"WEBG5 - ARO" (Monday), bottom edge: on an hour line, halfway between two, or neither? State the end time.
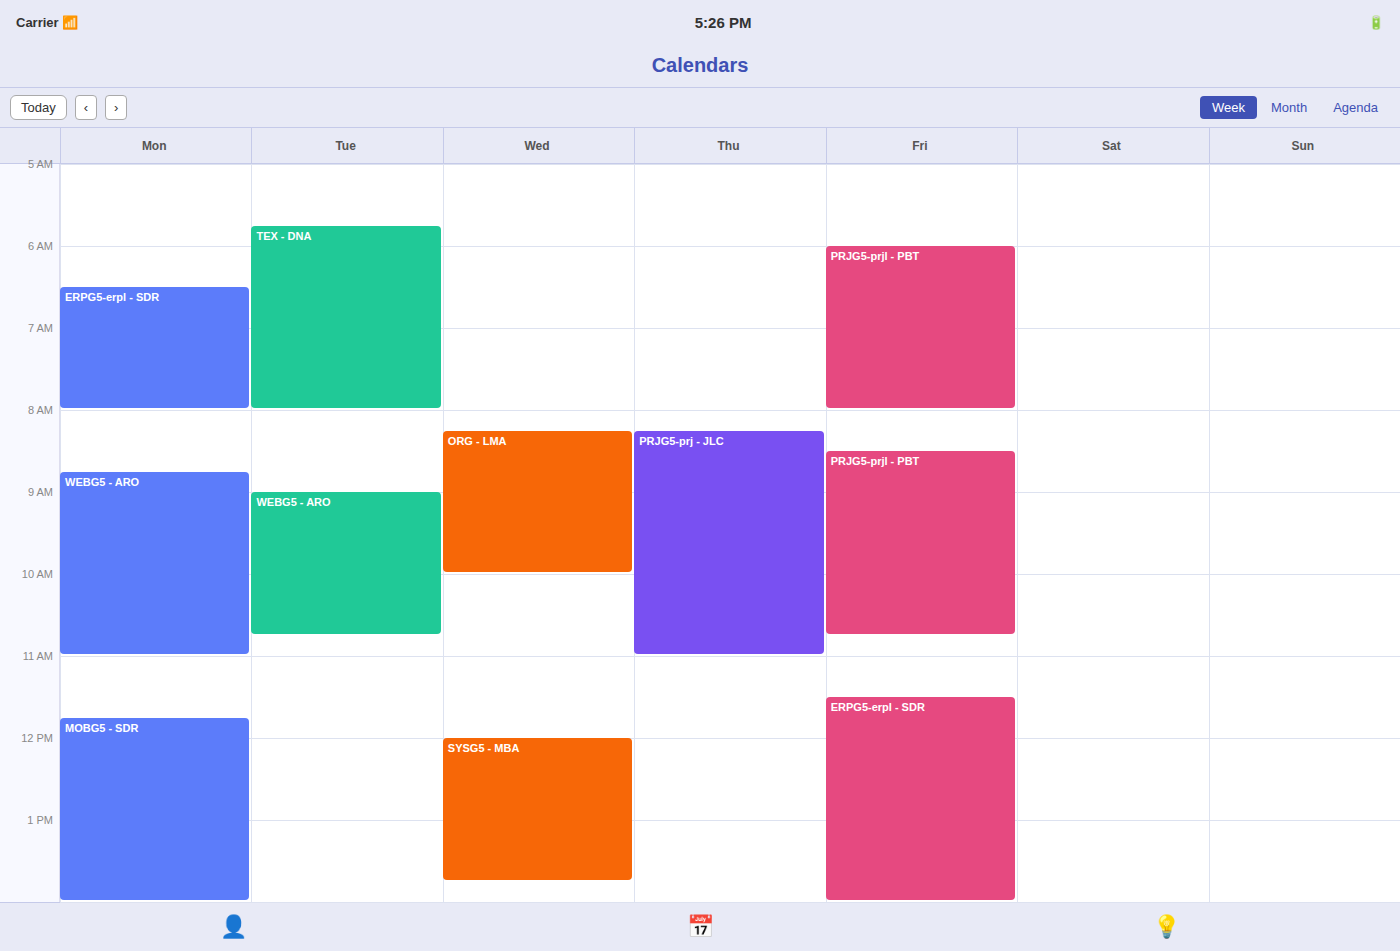
11:00 AM -- exactly on the 11 AM line.